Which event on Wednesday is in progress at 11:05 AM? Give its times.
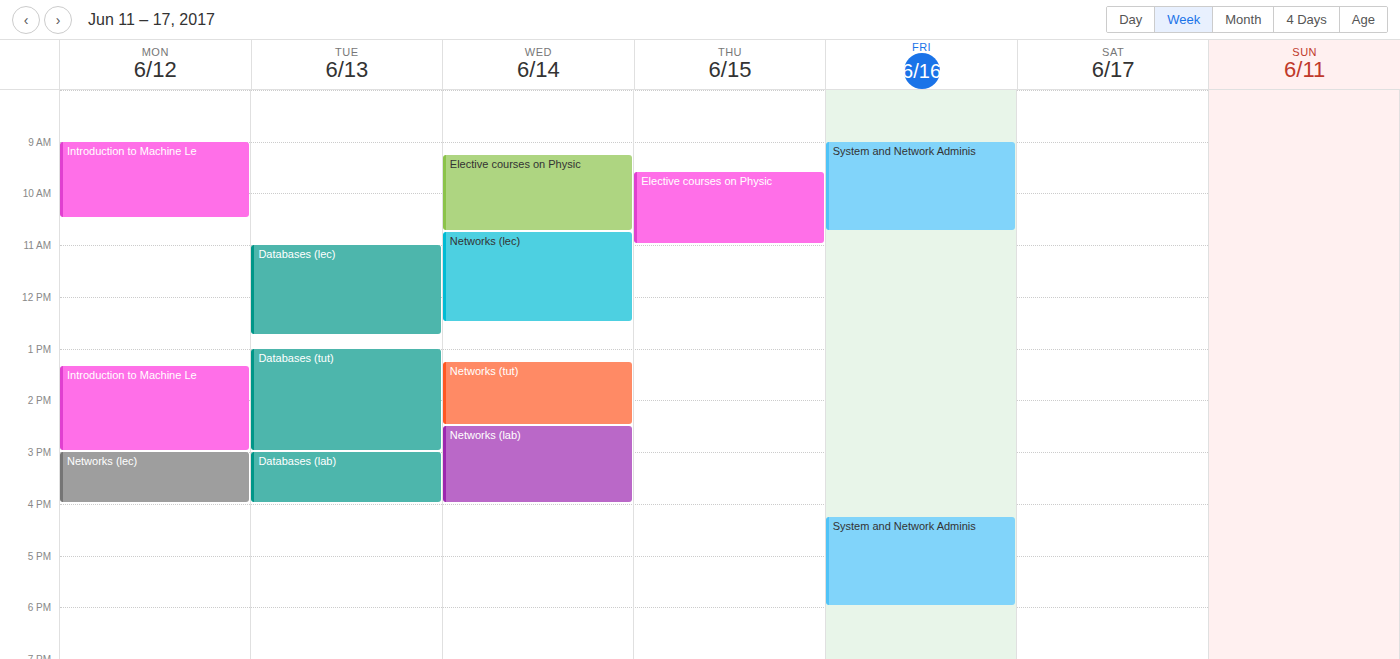
"Networks (lec)", 10:45 AM to 12:30 PM